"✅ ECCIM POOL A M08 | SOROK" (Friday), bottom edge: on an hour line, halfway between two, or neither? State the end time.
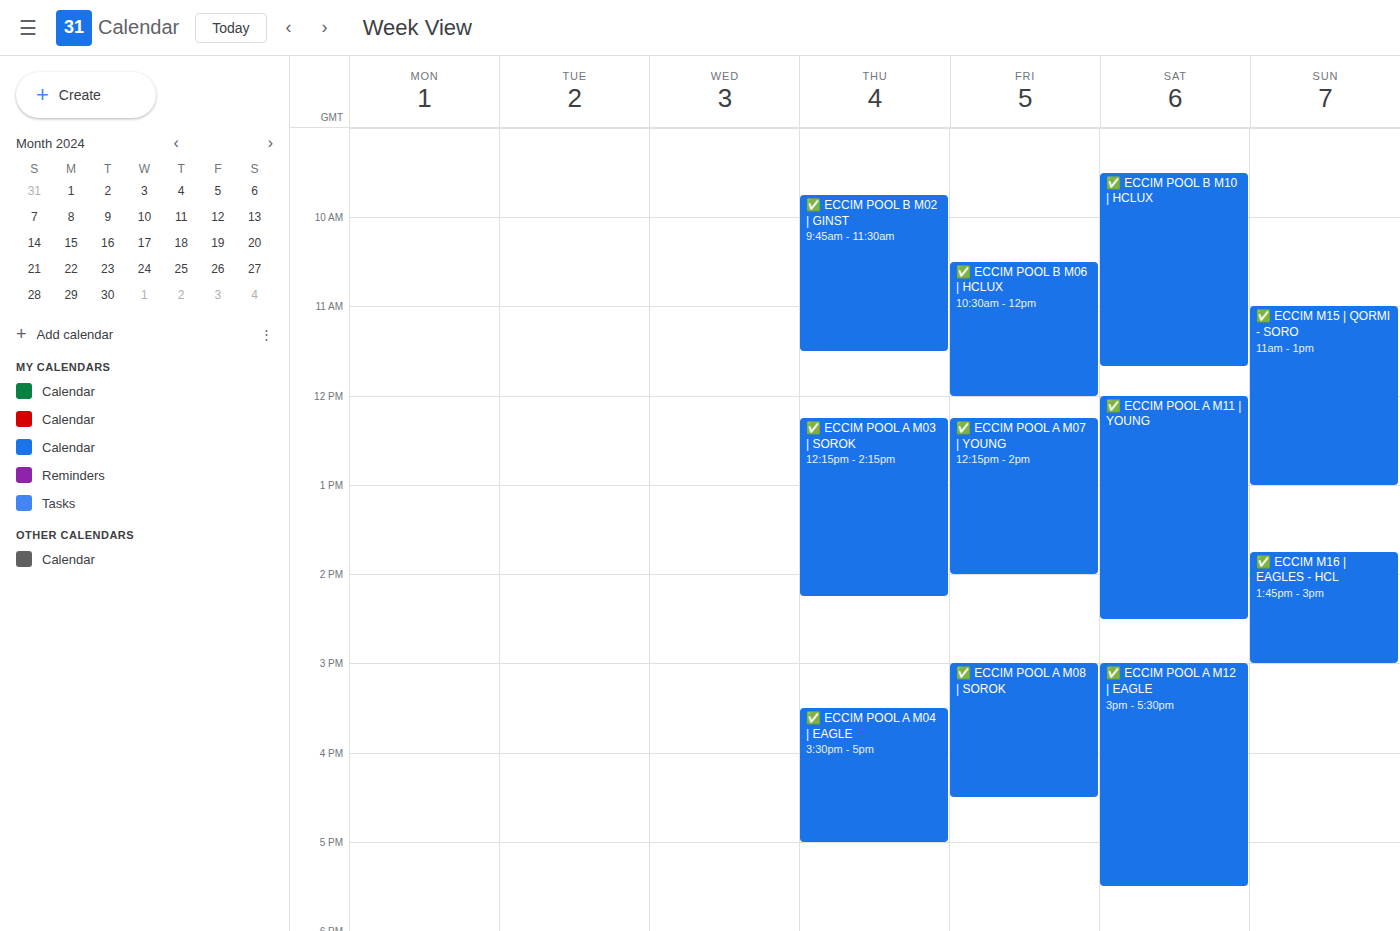
16:30 -- halfway between the 16:00 and 17:00 lines.